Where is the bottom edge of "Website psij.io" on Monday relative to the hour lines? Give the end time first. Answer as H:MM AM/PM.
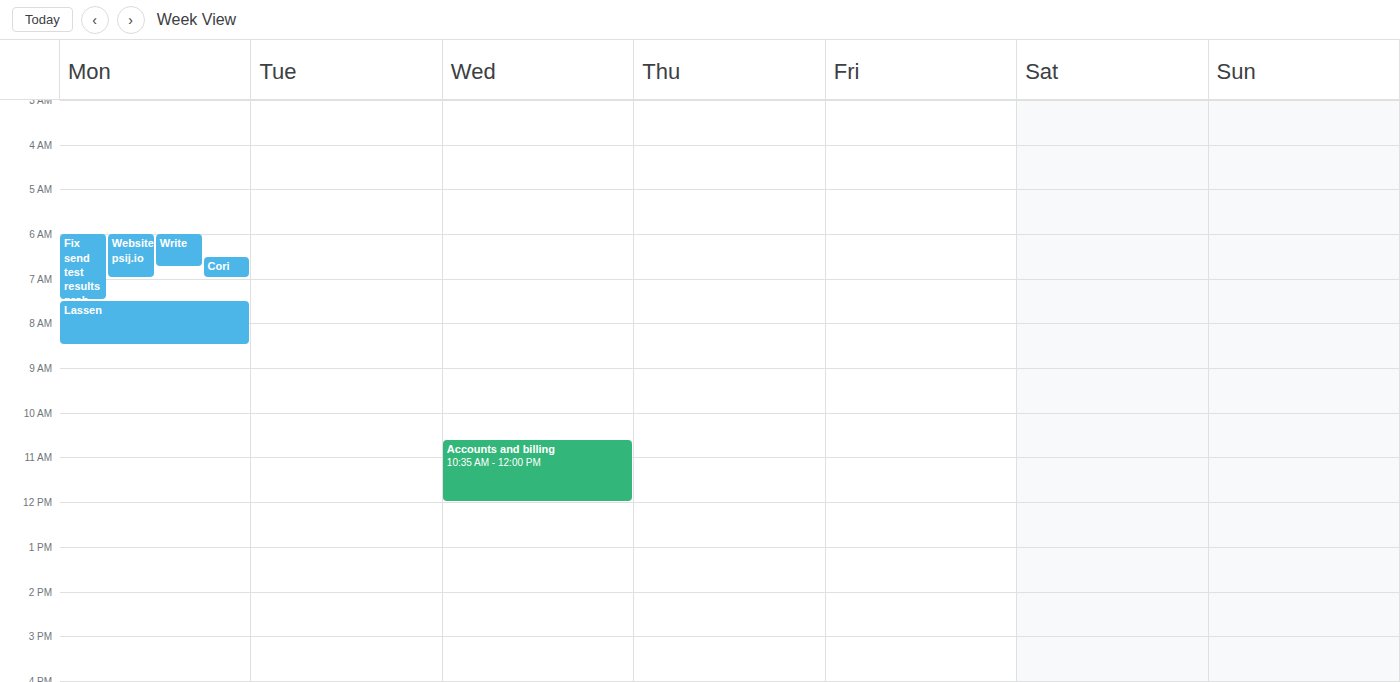
7:00 AM -- exactly on the 7 AM line.